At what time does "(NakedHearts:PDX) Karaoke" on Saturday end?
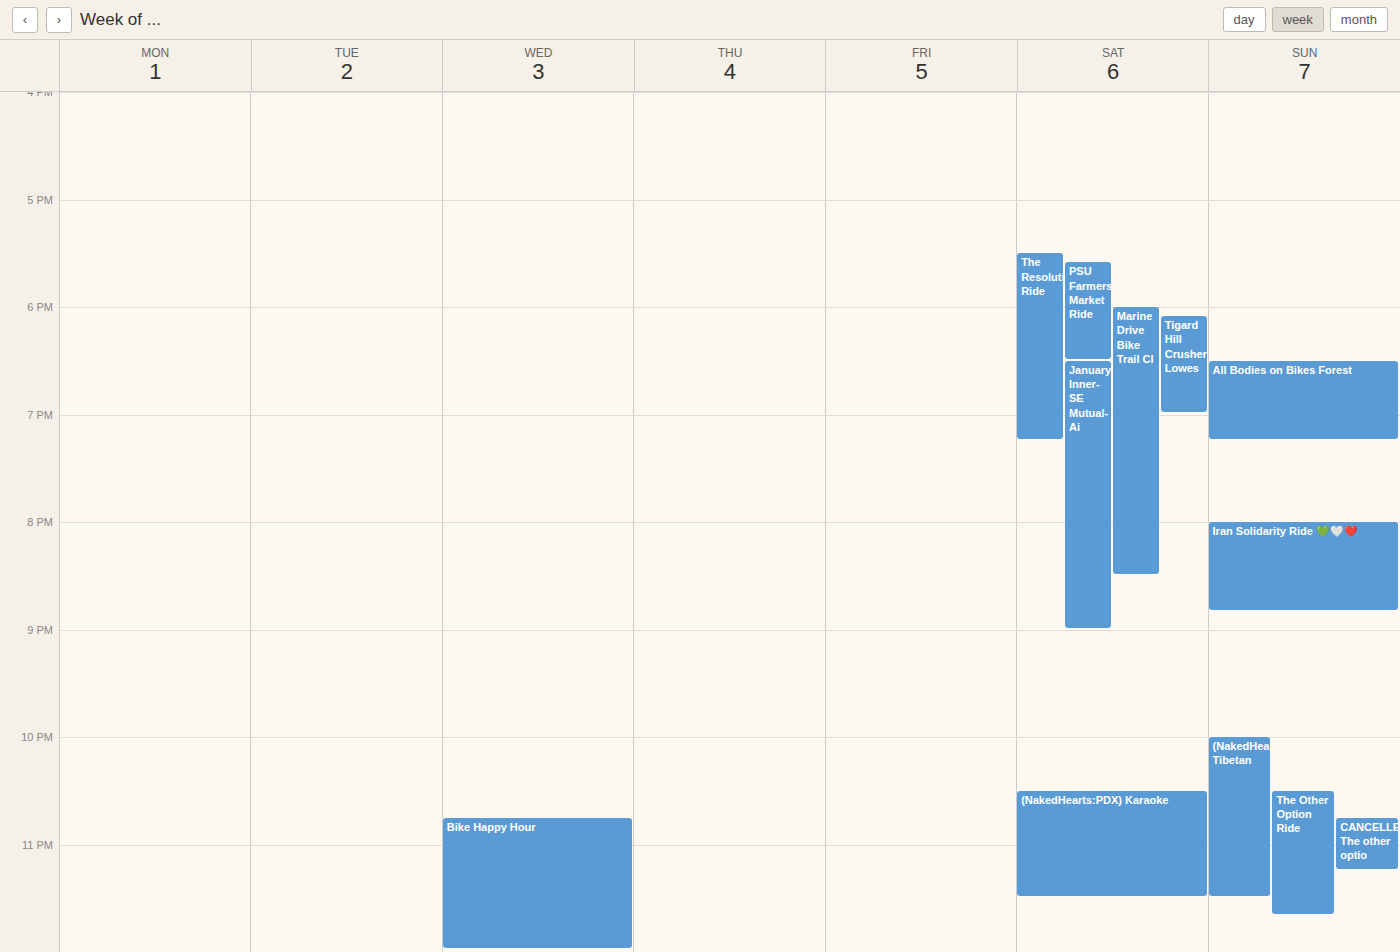
11:30 PM